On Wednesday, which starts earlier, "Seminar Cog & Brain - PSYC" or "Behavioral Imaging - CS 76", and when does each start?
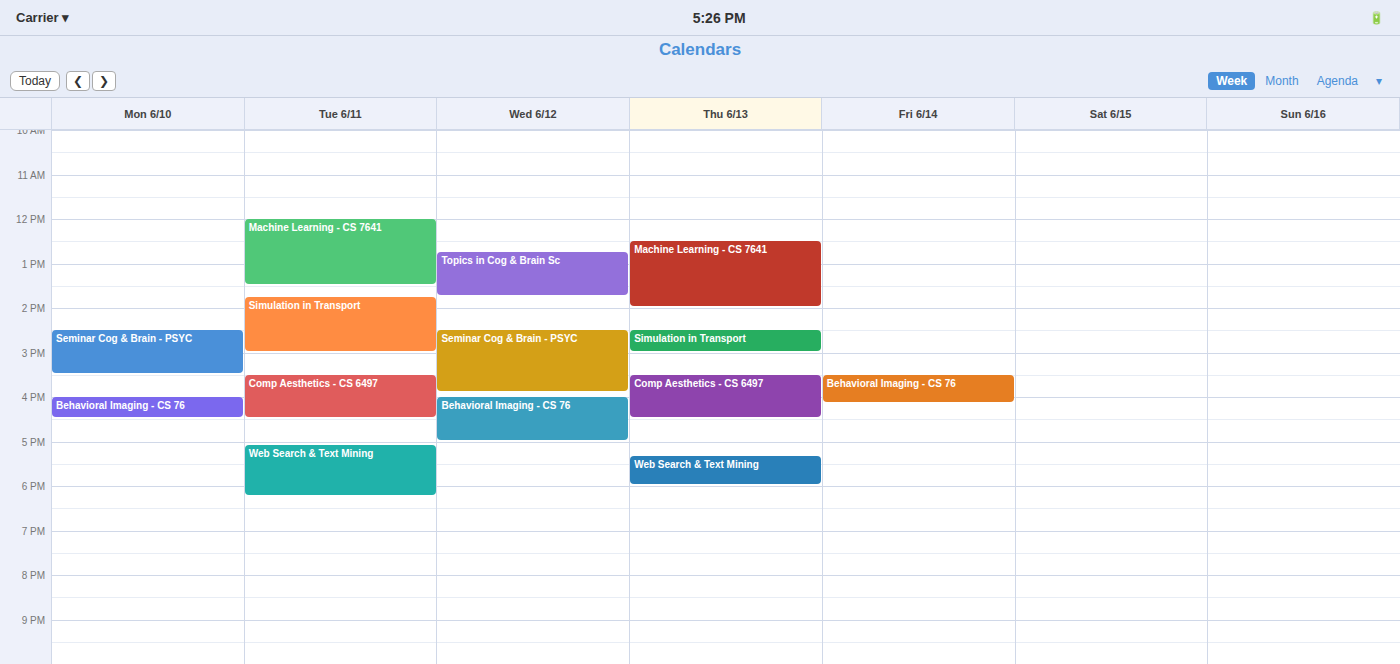
"Seminar Cog & Brain - PSYC" 2:30 PM; "Behavioral Imaging - CS 76" 4:00 PM.